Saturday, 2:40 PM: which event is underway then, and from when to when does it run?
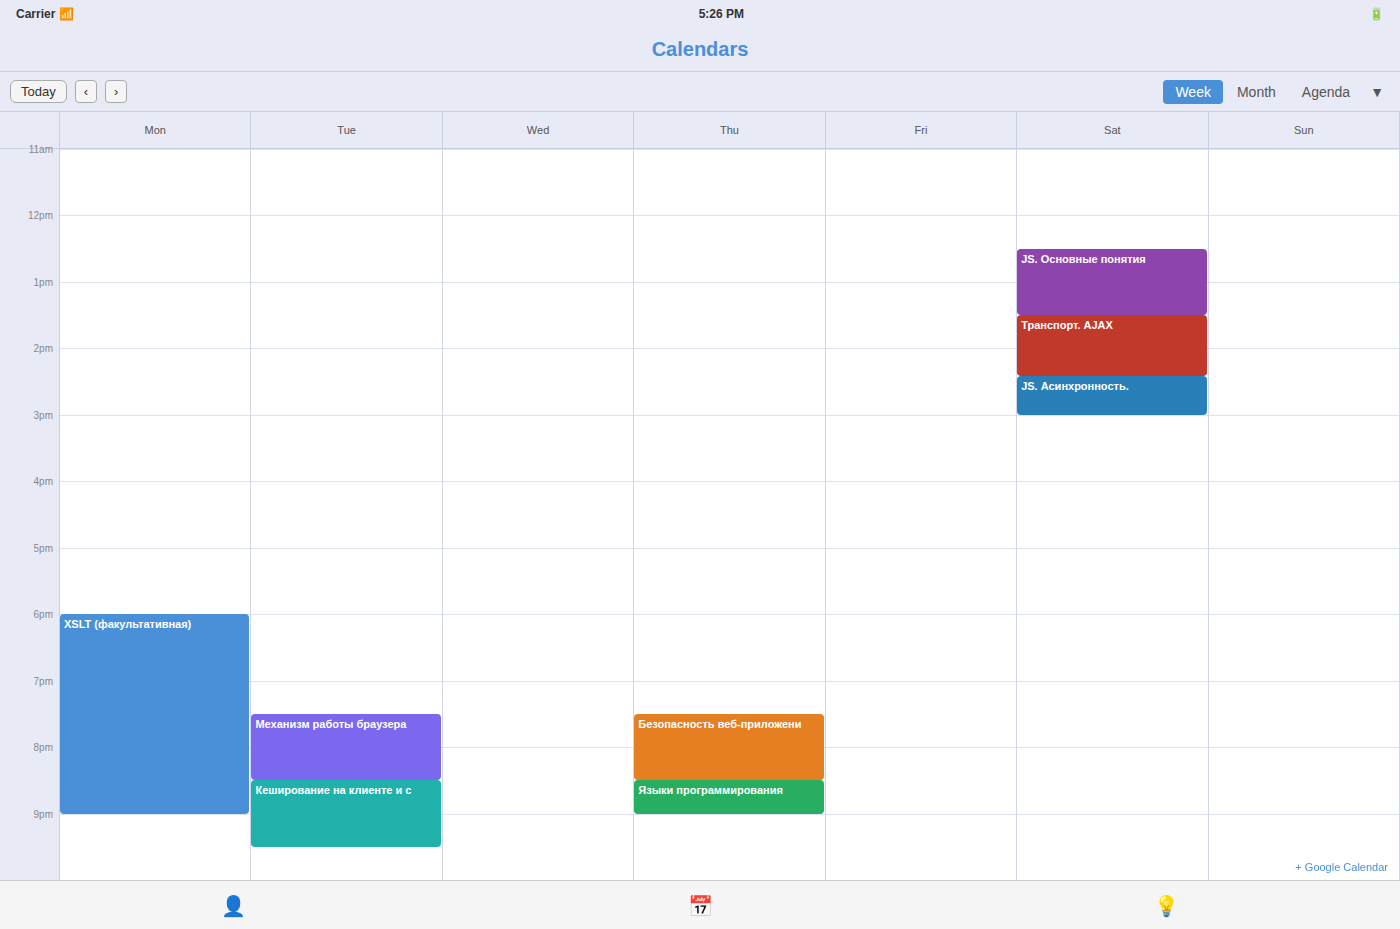
"JS. Асинхронность.", 2:25 PM to 3:00 PM